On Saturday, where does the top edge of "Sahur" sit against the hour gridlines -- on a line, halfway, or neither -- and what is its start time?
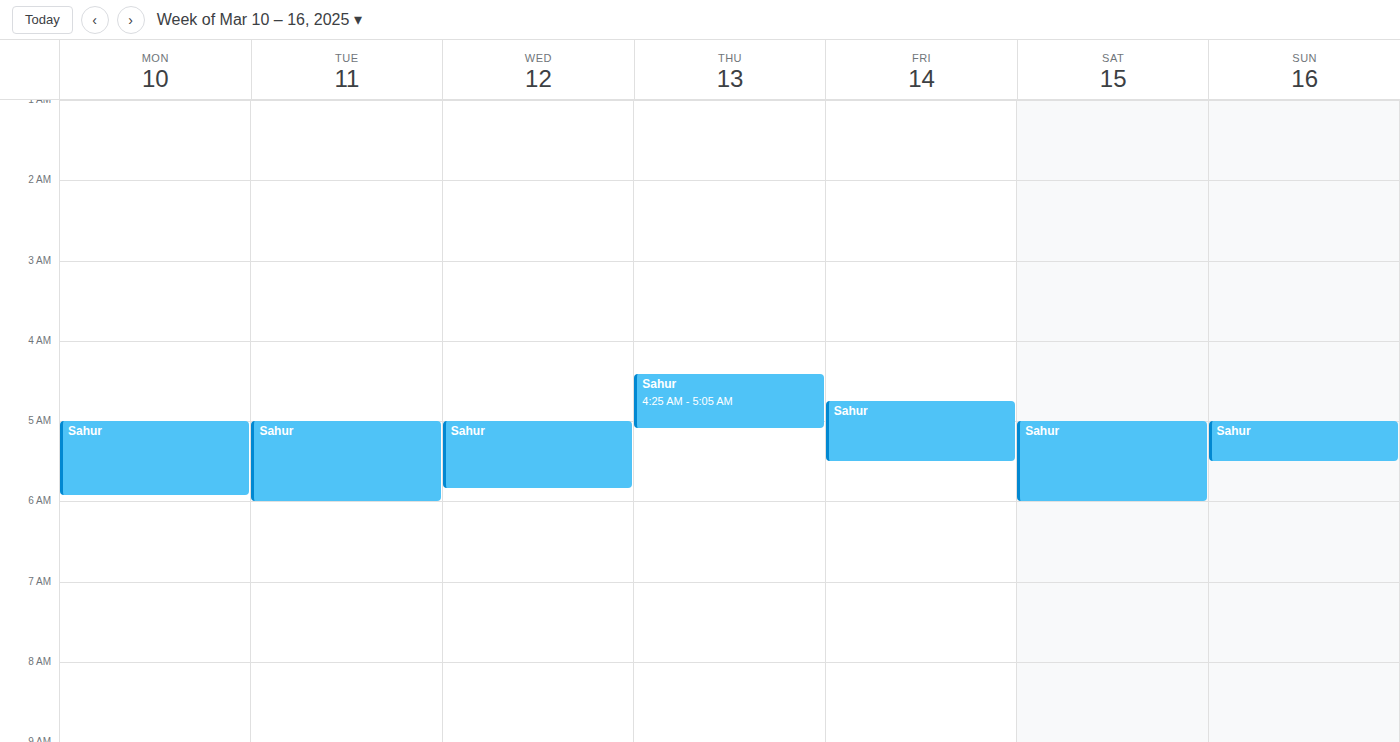
05:00 -- exactly on the 05:00 line.